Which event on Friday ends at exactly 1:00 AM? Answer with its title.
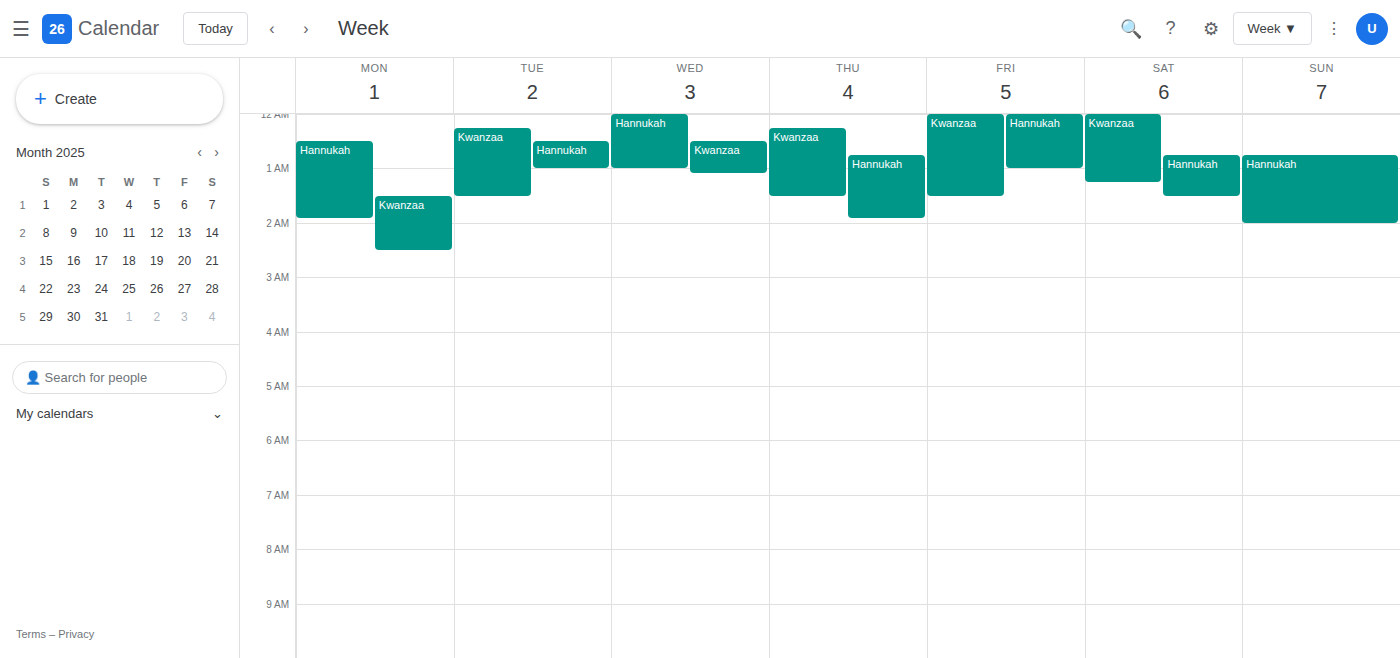
"Hannukah"